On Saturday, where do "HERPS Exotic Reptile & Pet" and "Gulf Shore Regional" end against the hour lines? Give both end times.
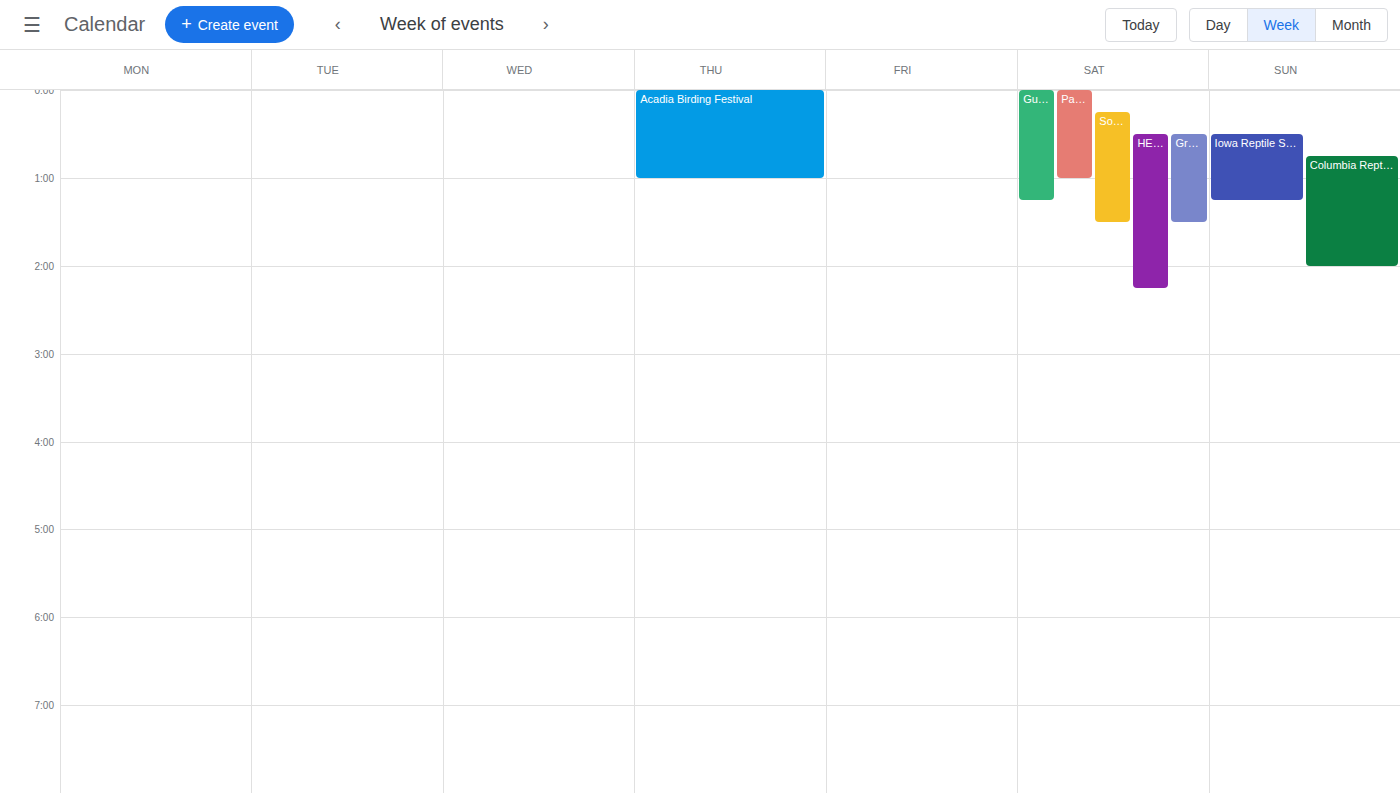
"HERPS Exotic Reptile & Pet": 2:15 AM, neither: a quarter of the way from the 2 AM line to the 3 AM line. "Gulf Shore Regional": 1:15 AM, neither: a quarter of the way from the 1 AM line to the 2 AM line.